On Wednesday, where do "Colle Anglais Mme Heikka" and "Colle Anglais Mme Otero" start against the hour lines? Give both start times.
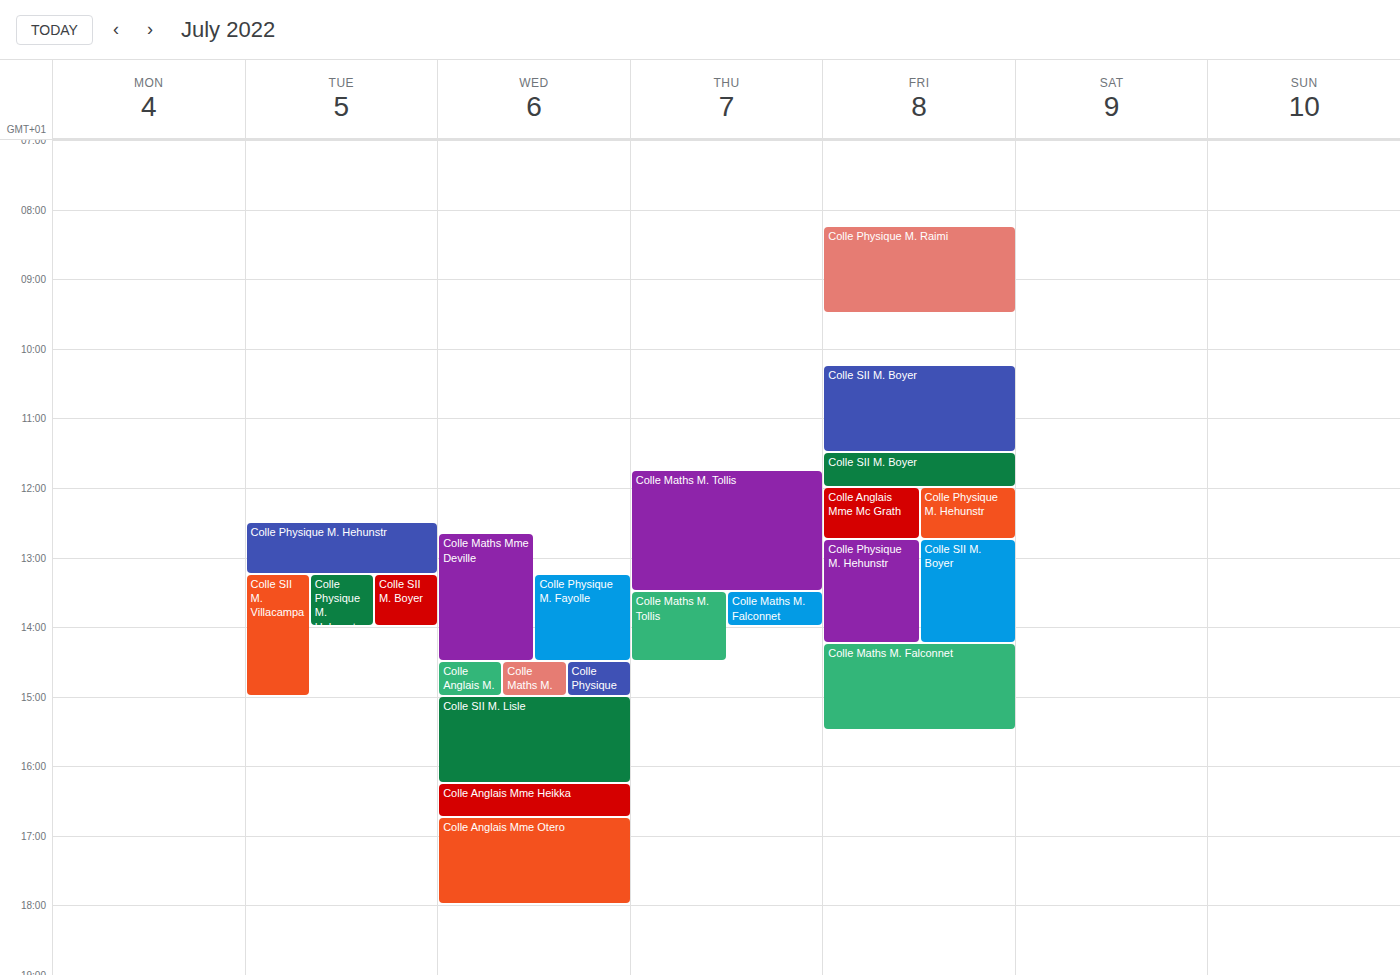
"Colle Anglais Mme Heikka": 4:15 PM, neither: a quarter of the way from the 4 PM line to the 5 PM line. "Colle Anglais Mme Otero": 4:45 PM, neither: three quarters of the way from the 4 PM line to the 5 PM line.